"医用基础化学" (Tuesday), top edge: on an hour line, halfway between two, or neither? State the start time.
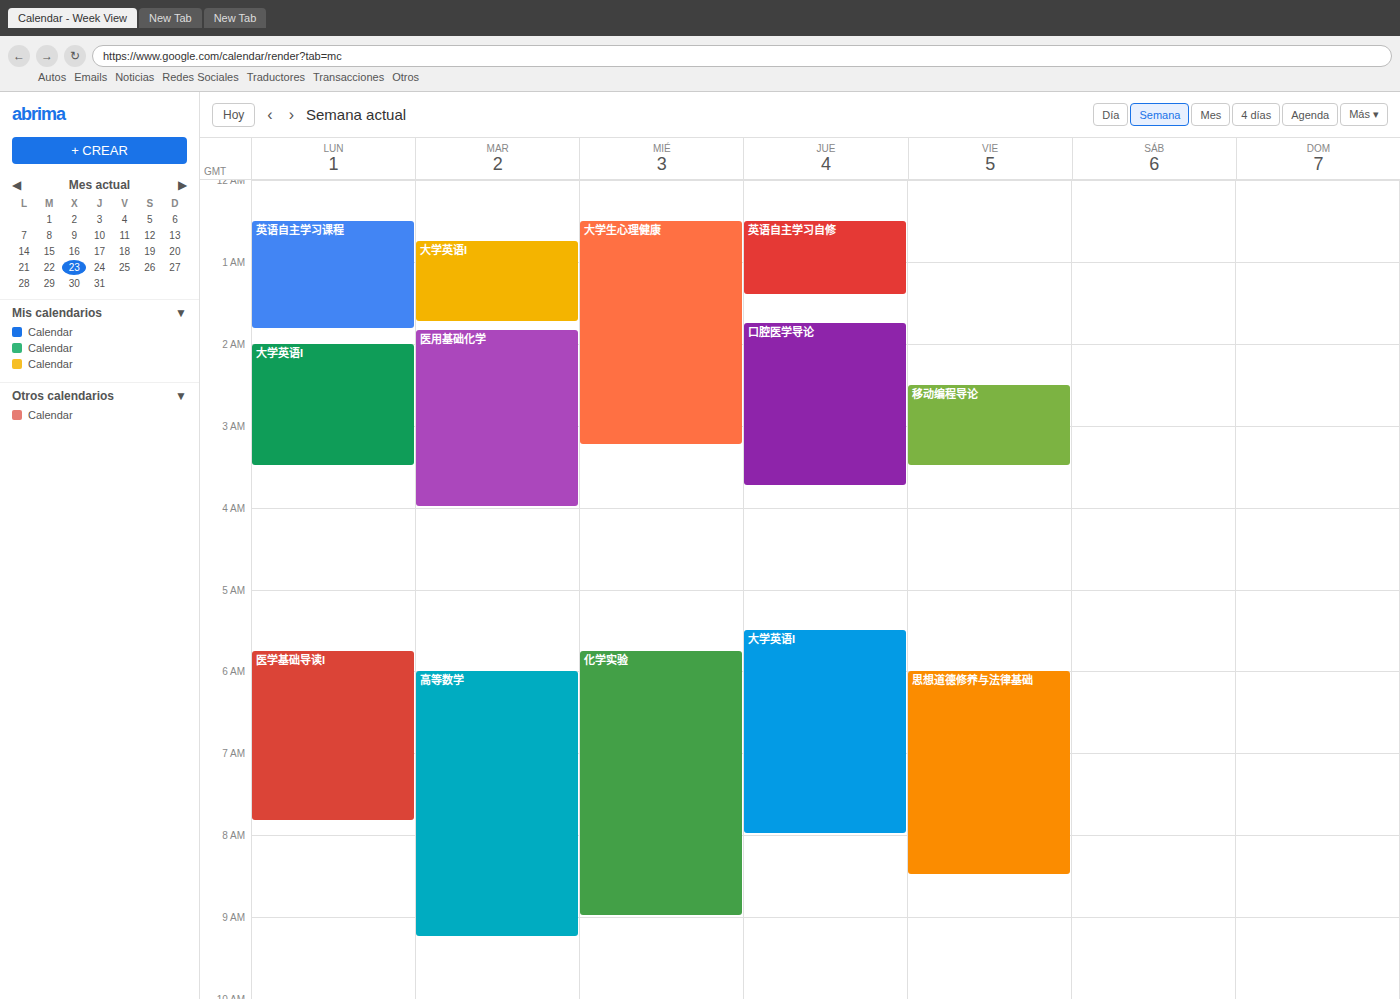
01:50 -- neither: 50 minutes below the 01:00 line and 10 minutes above the 02:00 line.